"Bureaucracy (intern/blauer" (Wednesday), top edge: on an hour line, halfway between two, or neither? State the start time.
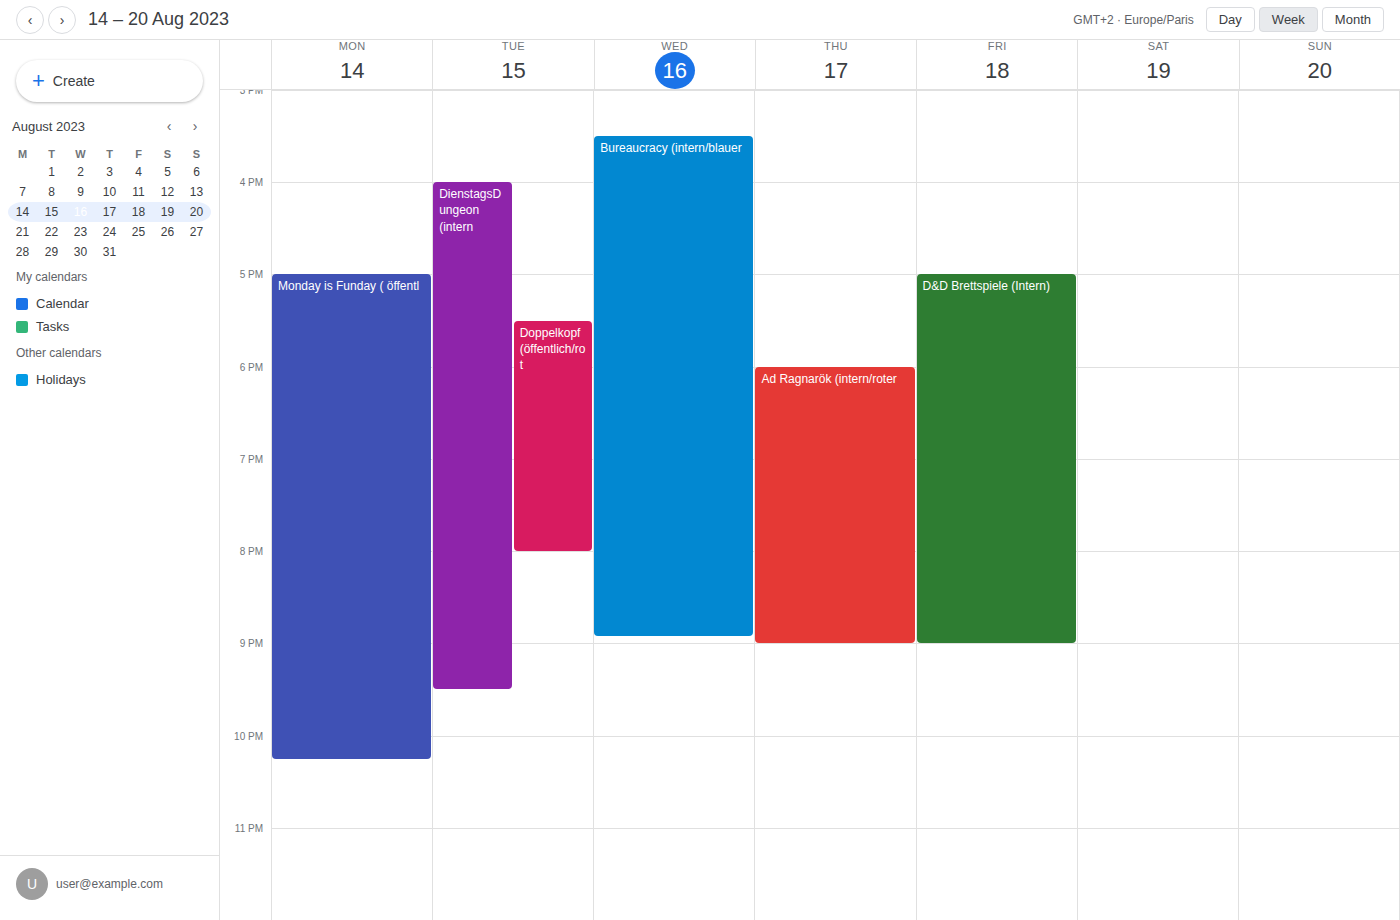
3:30 PM -- halfway between the 3 PM and 4 PM lines.